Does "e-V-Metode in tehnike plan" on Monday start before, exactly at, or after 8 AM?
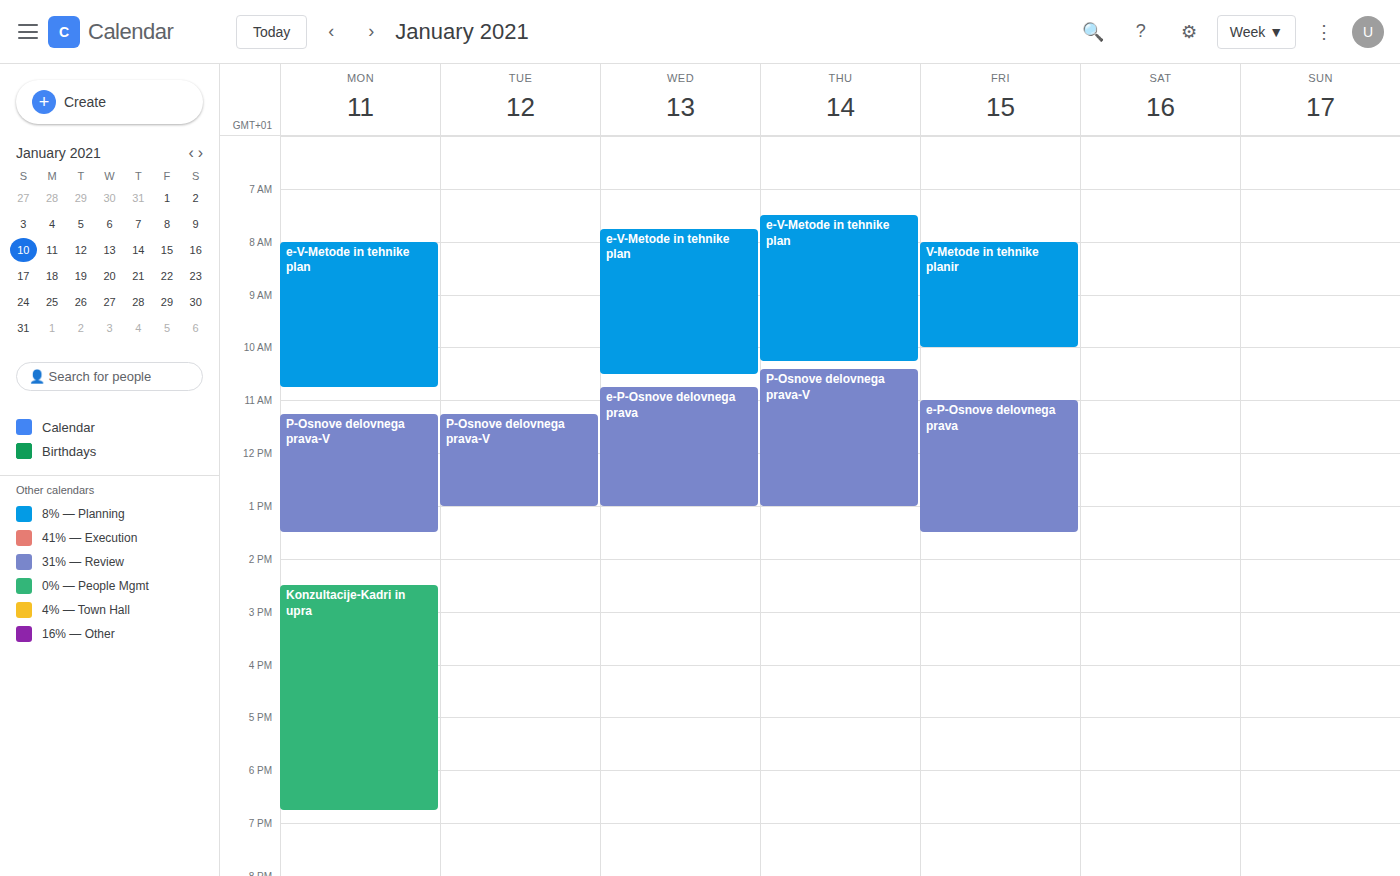
8:00 AM -- exactly at 8 AM, on the 8 AM line.